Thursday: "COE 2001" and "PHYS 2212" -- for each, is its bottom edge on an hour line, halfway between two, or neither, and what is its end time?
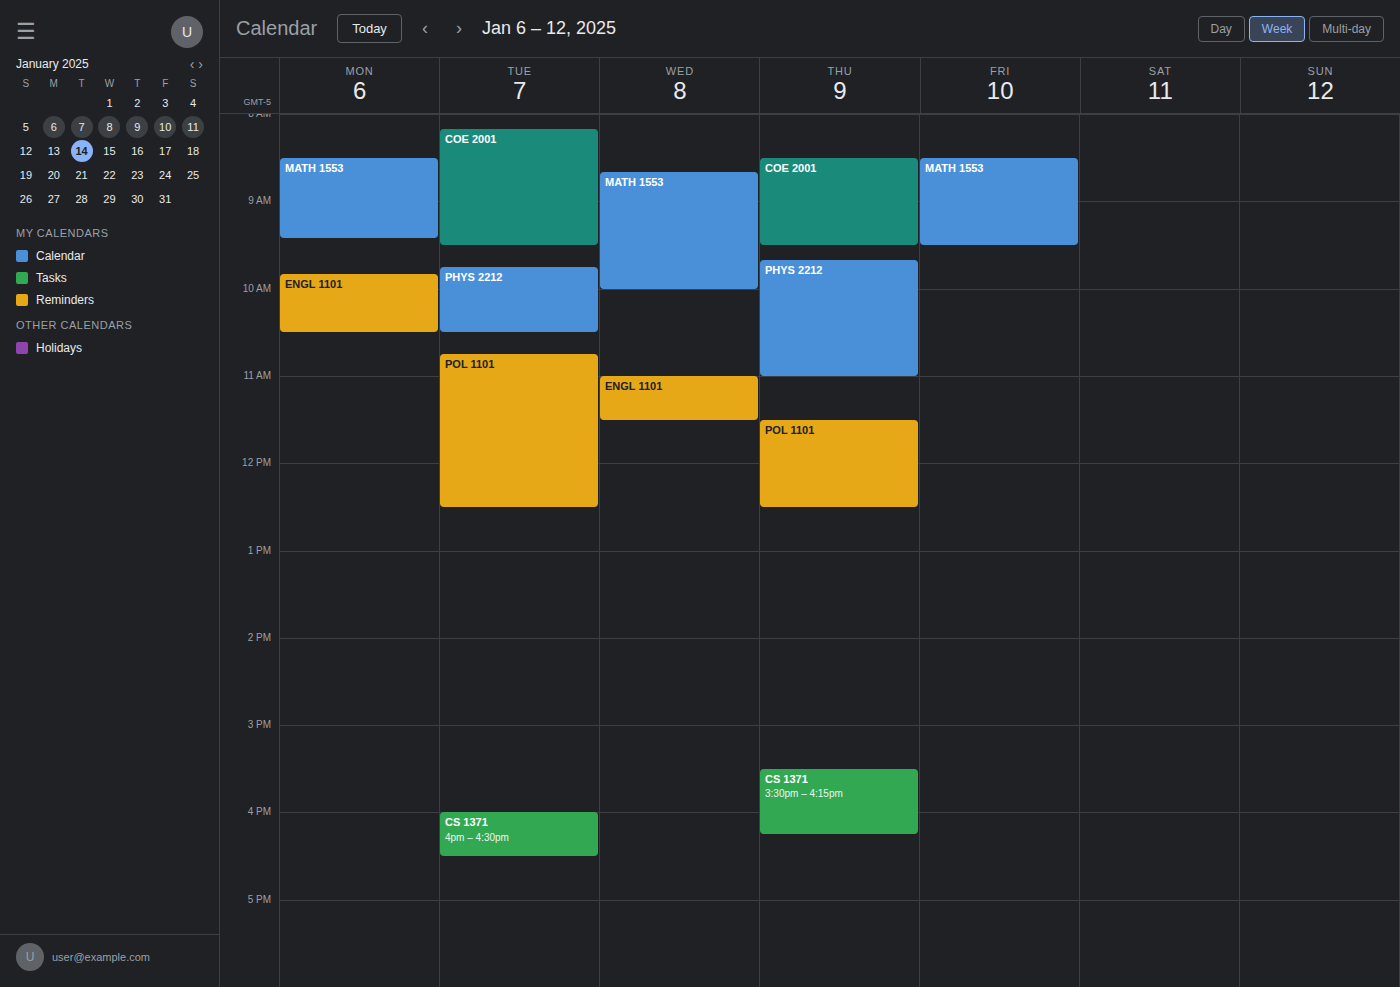
"COE 2001": 09:30, halfway between the 09:00 and 10:00 lines. "PHYS 2212": 11:00, exactly on the 11:00 line.